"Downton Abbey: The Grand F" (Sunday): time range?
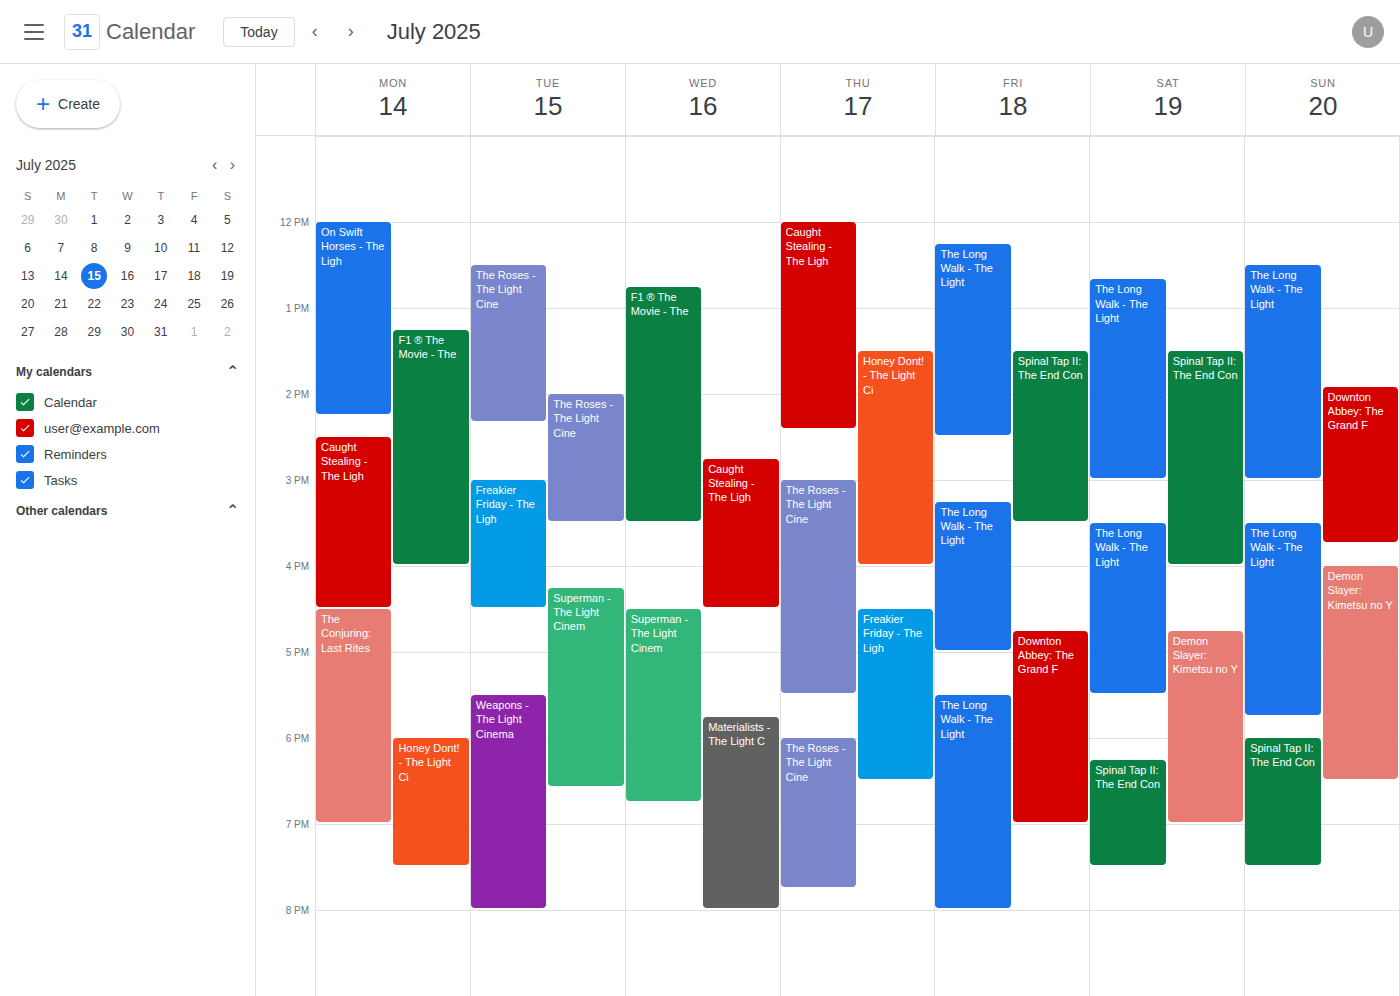
1:55 PM to 3:45 PM